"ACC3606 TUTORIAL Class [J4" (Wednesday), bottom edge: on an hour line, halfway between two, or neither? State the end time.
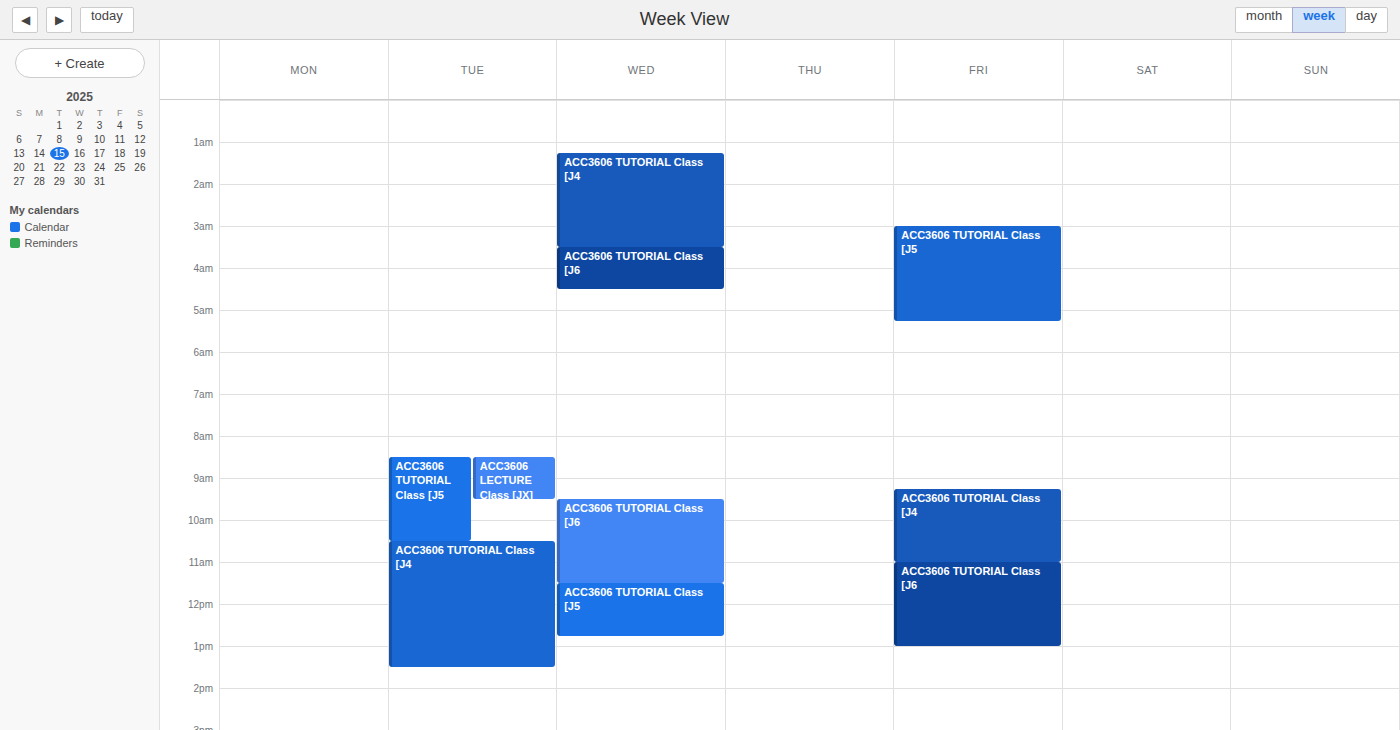
3:30 AM -- halfway between the 3 AM and 4 AM lines.